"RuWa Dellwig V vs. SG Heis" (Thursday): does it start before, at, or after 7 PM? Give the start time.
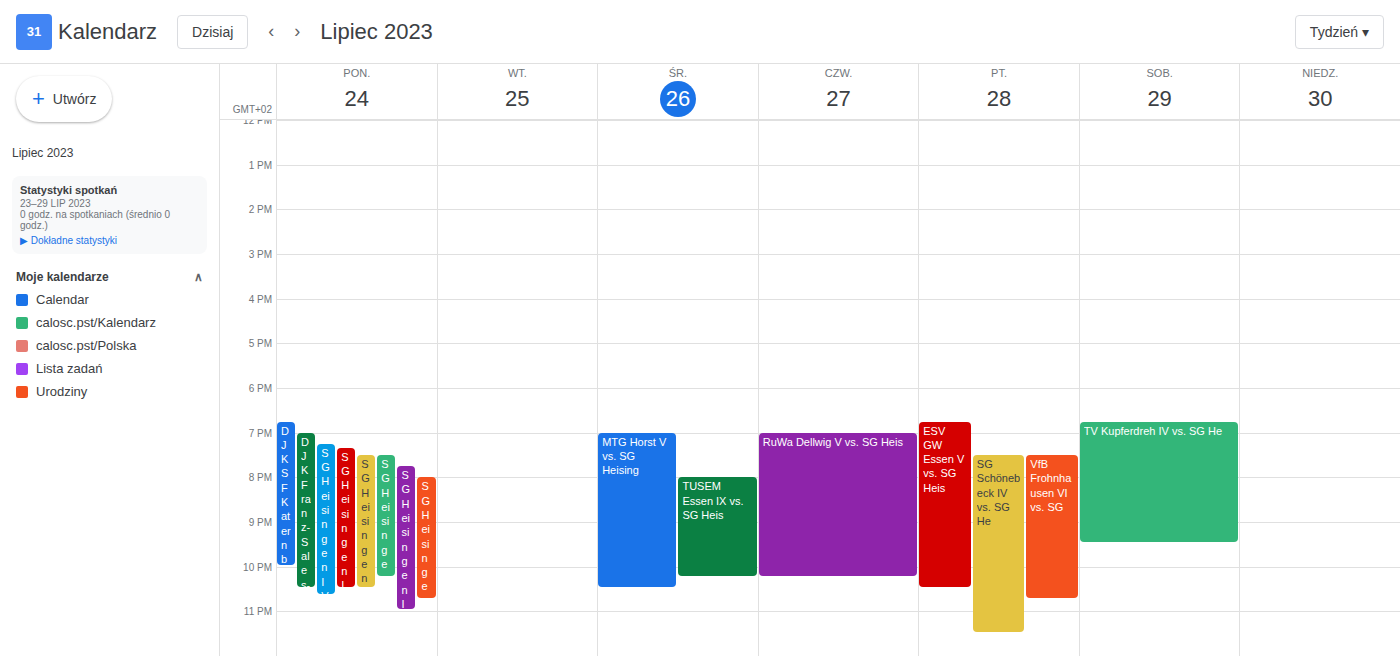
7:00 PM -- exactly at 7 PM, on the 7 PM line.